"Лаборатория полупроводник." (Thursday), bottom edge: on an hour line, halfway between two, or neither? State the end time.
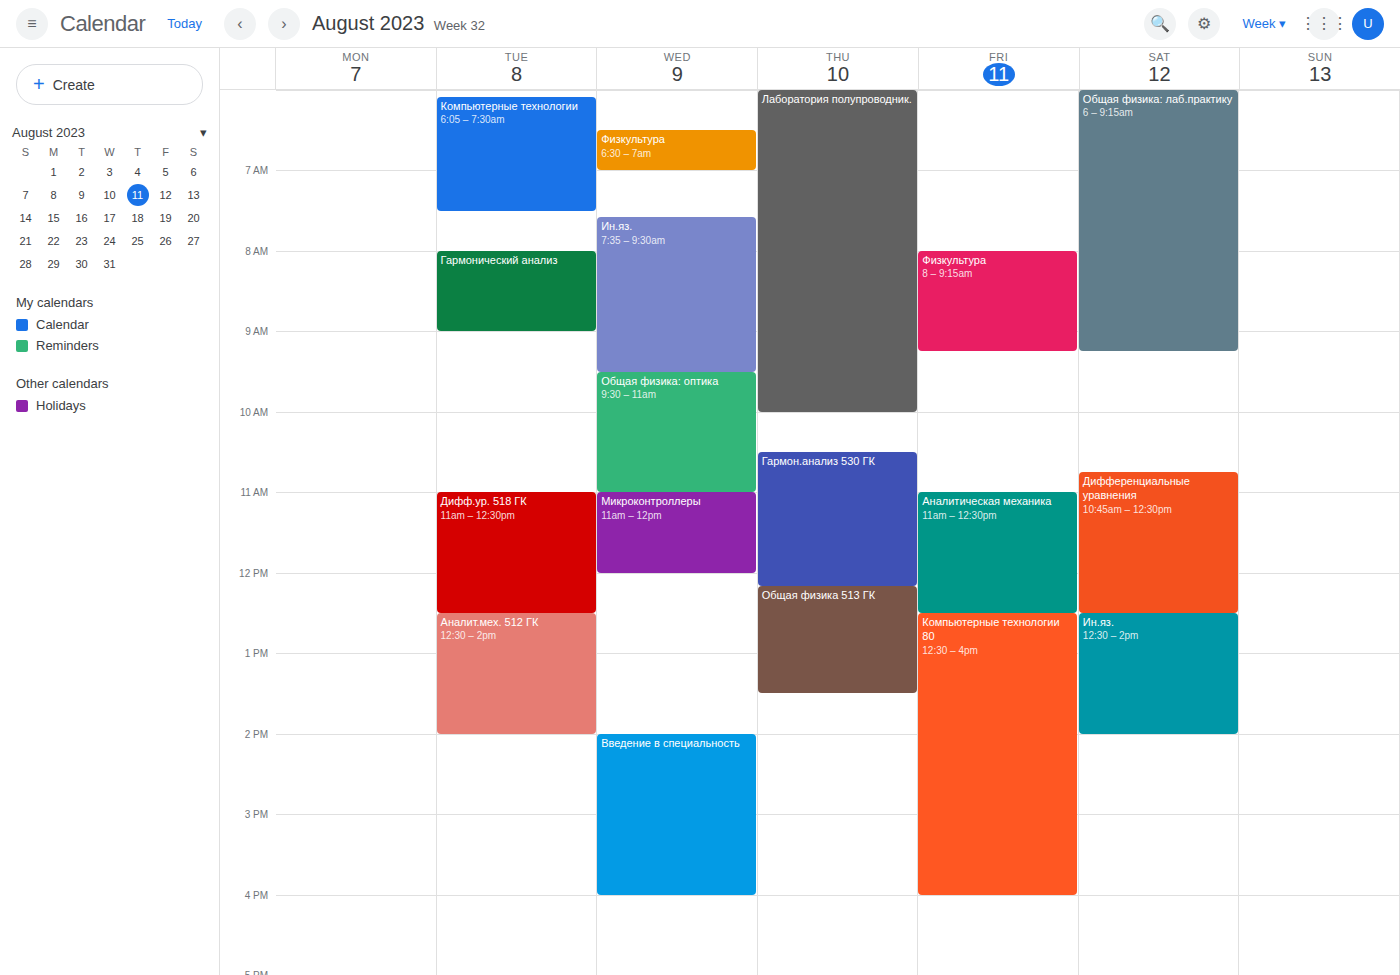
10:00 AM -- exactly on the 10 AM line.